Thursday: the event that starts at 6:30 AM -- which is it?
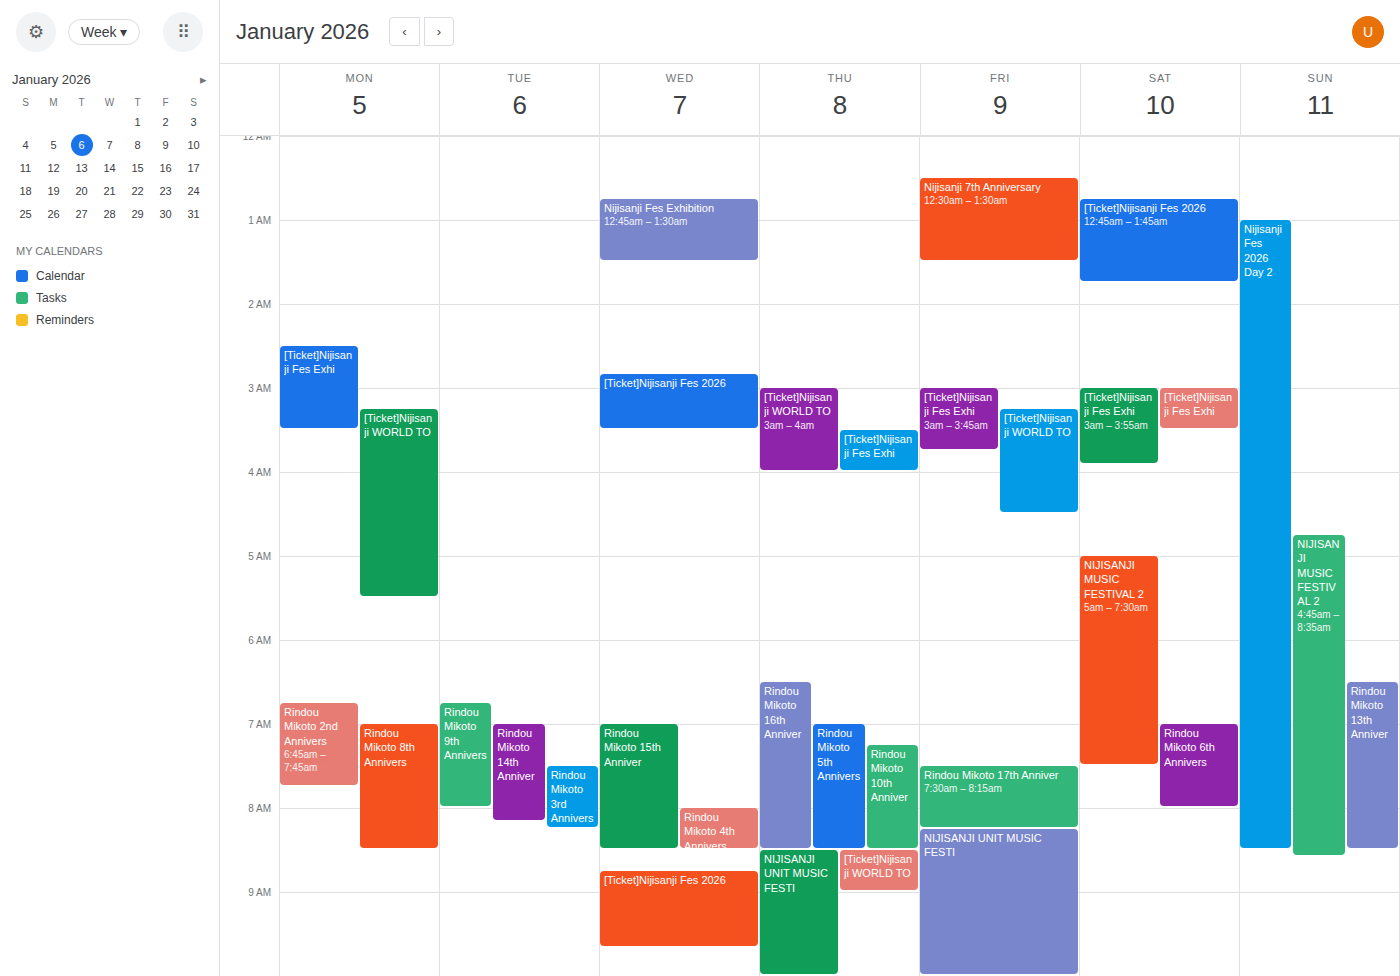
"Rindou Mikoto 16th Anniver"